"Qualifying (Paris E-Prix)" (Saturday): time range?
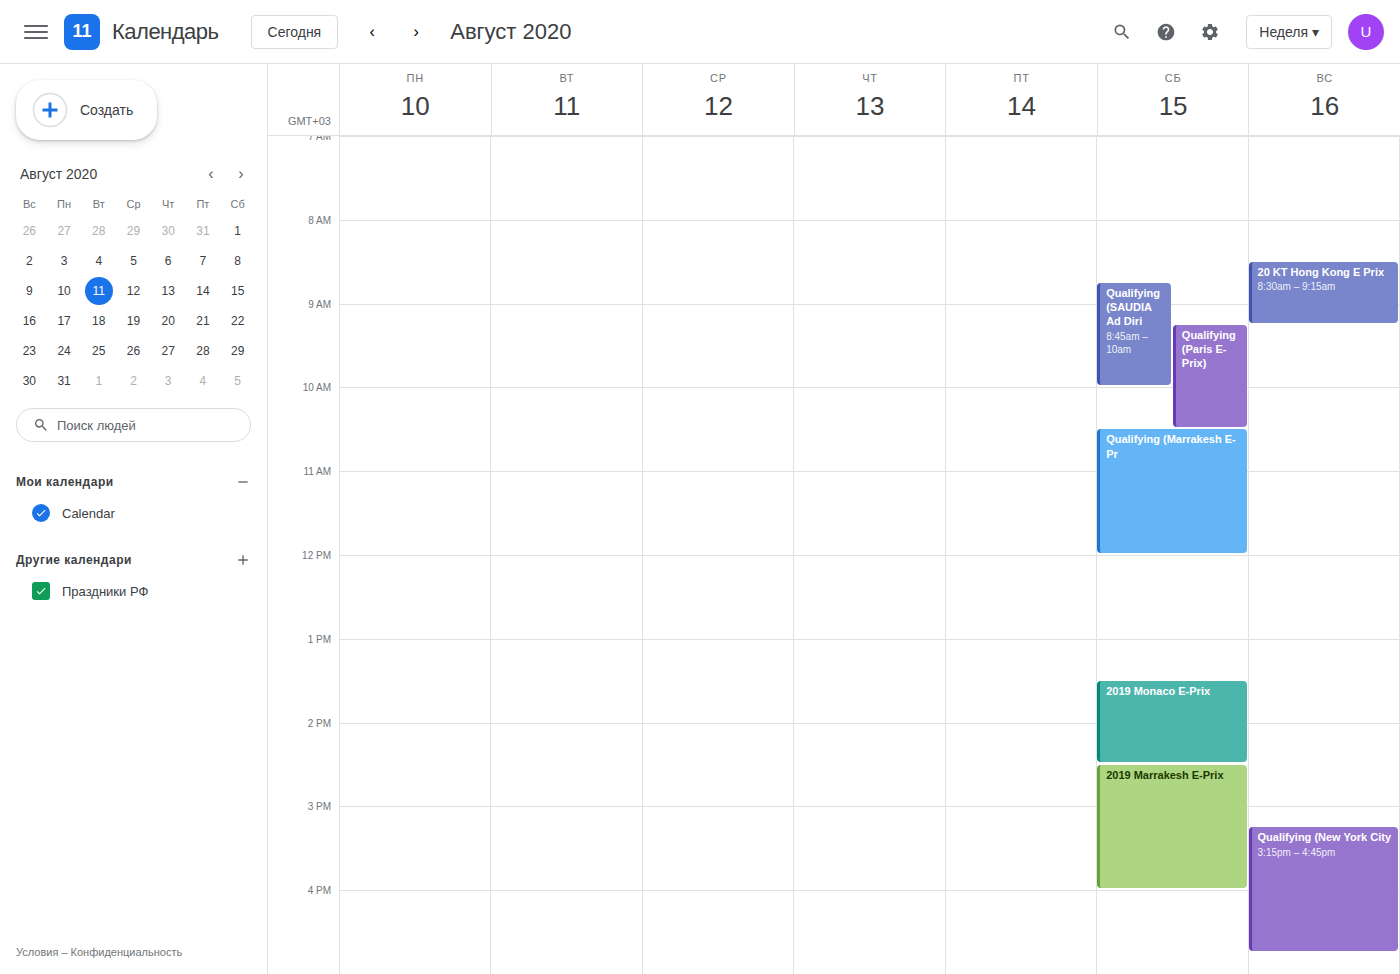
9:15 AM to 10:30 AM